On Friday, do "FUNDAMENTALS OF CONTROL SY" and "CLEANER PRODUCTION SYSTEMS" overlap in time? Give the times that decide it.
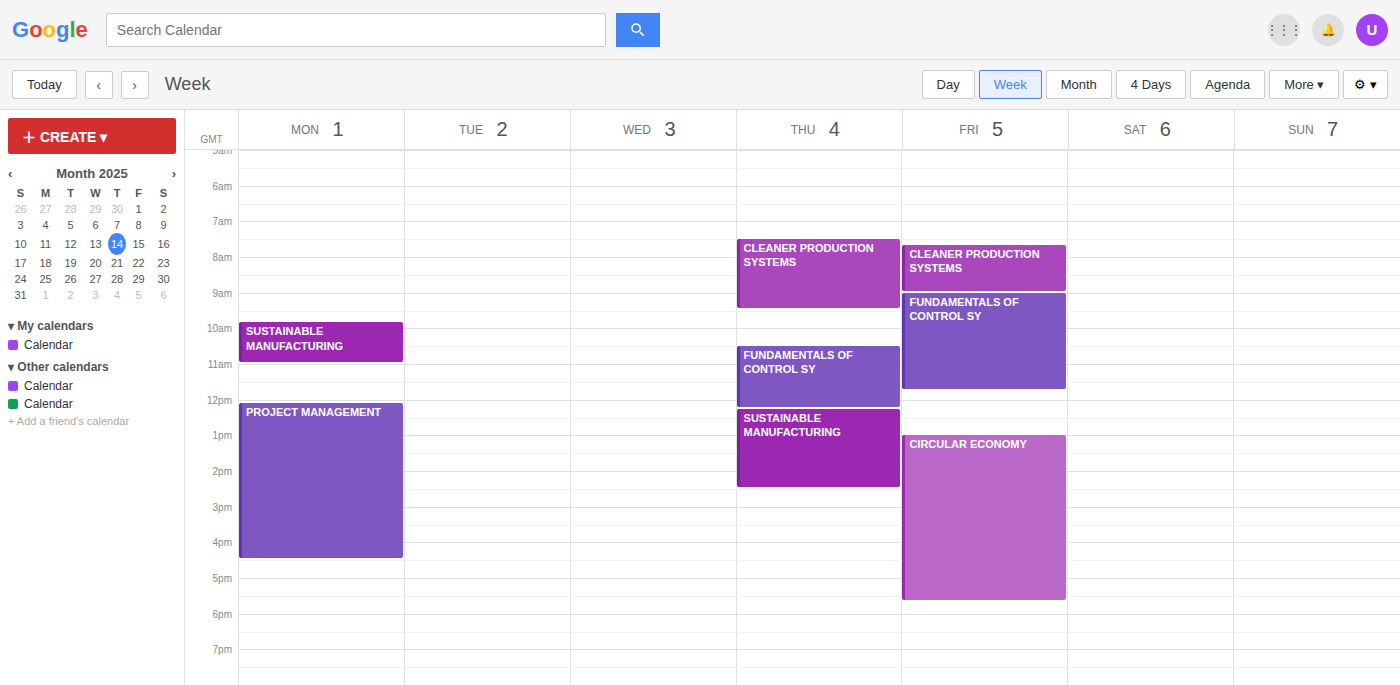
"CLEANER PRODUCTION SYSTEMS" ends at 9:00 AM, exactly when "FUNDAMENTALS OF CONTROL SY" starts -- they touch but do not overlap.